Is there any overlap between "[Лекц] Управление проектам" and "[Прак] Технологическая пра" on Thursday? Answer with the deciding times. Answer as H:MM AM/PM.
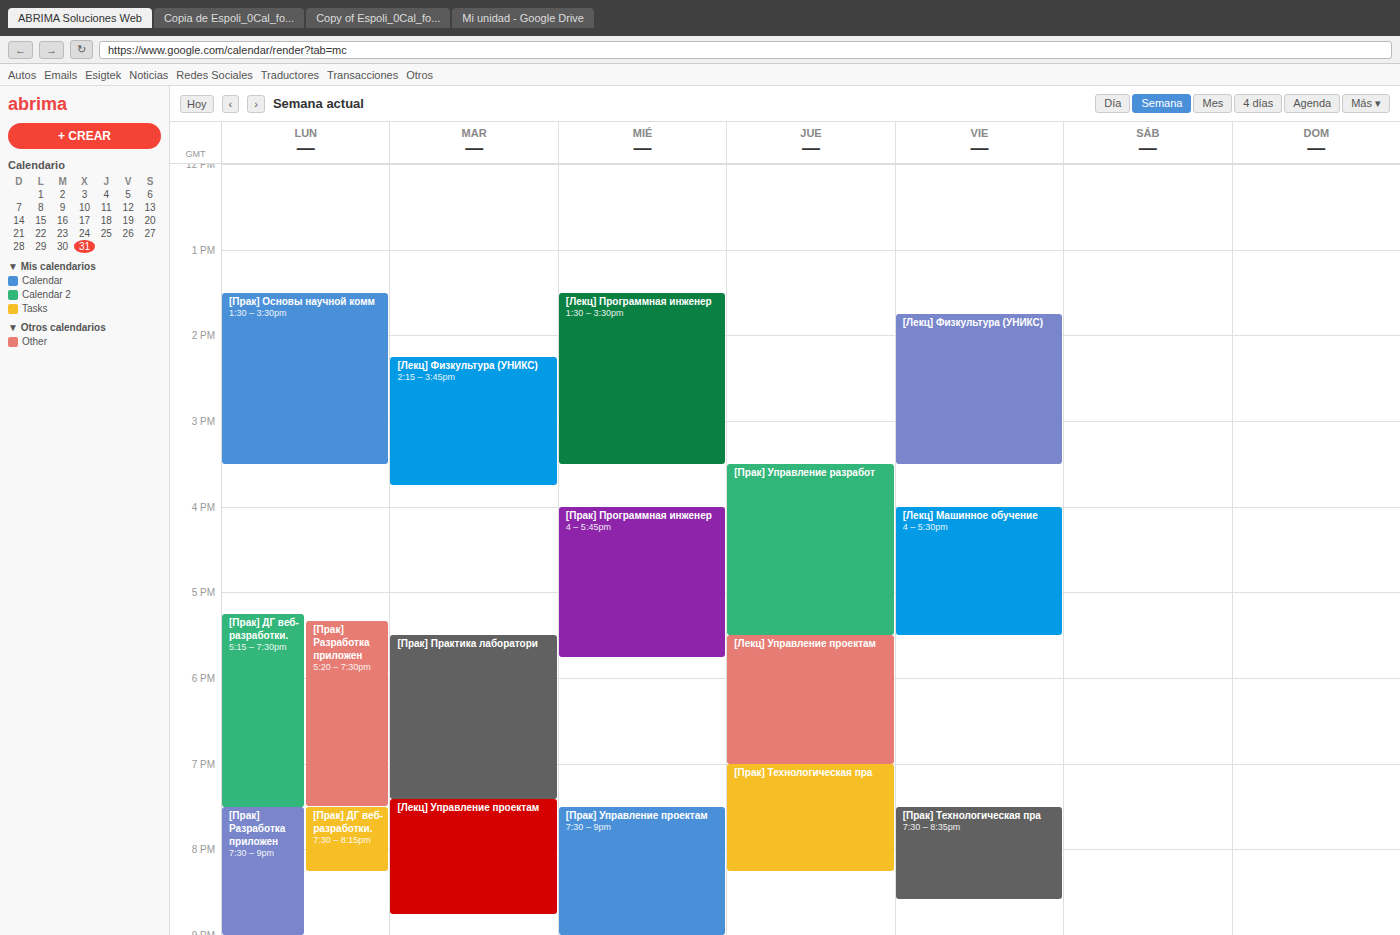
"[Лекц] Управление проектам" ends at 7:00 PM, exactly when "[Прак] Технологическая пра" starts -- they touch but do not overlap.